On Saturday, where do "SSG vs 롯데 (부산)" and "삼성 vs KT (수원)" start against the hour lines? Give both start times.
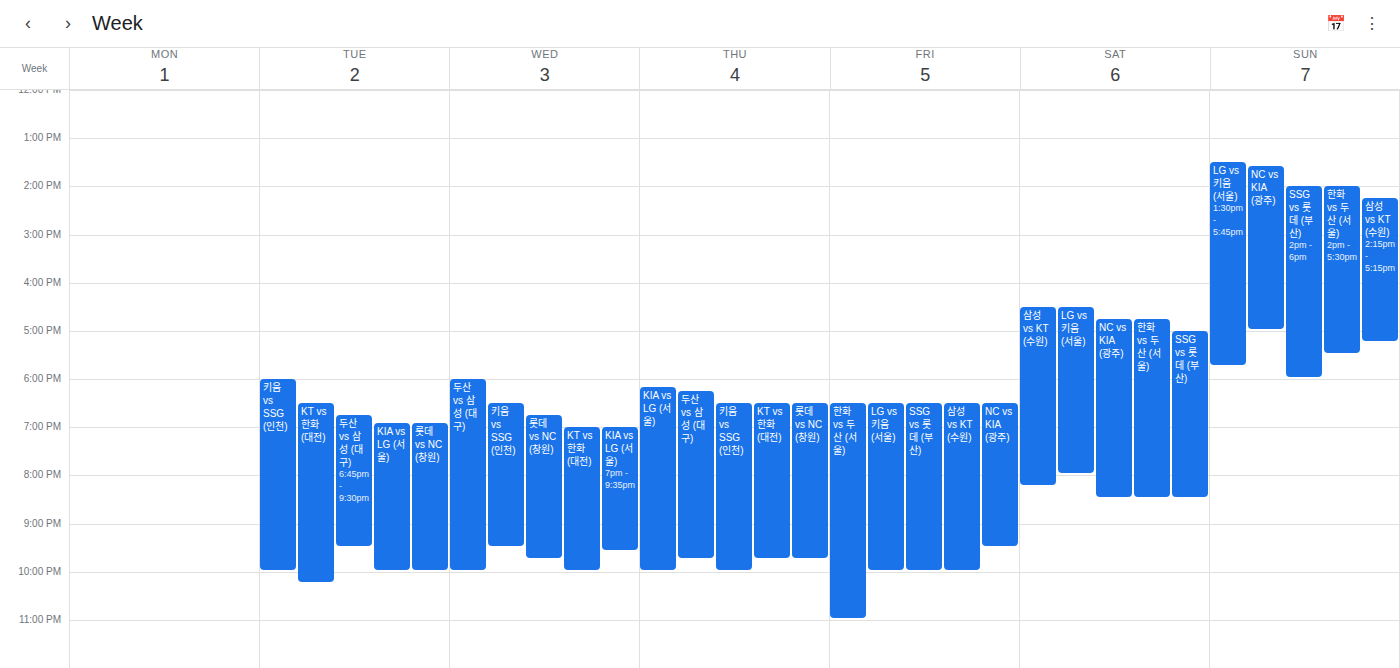
"SSG vs 롯데 (부산)": 5:00 PM, exactly on the 5 PM line. "삼성 vs KT (수원)": 4:30 PM, halfway between the 4 PM and 5 PM lines.